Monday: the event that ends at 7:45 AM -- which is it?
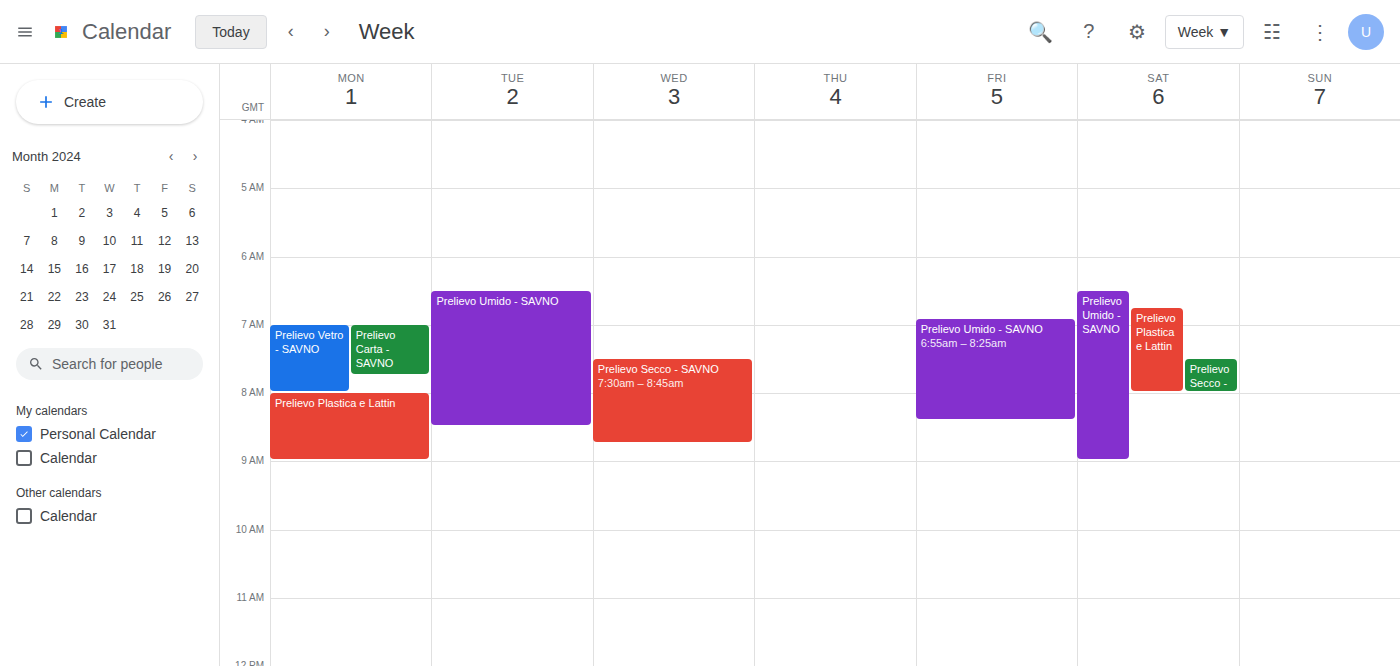
"Prelievo Carta - SAVNO"